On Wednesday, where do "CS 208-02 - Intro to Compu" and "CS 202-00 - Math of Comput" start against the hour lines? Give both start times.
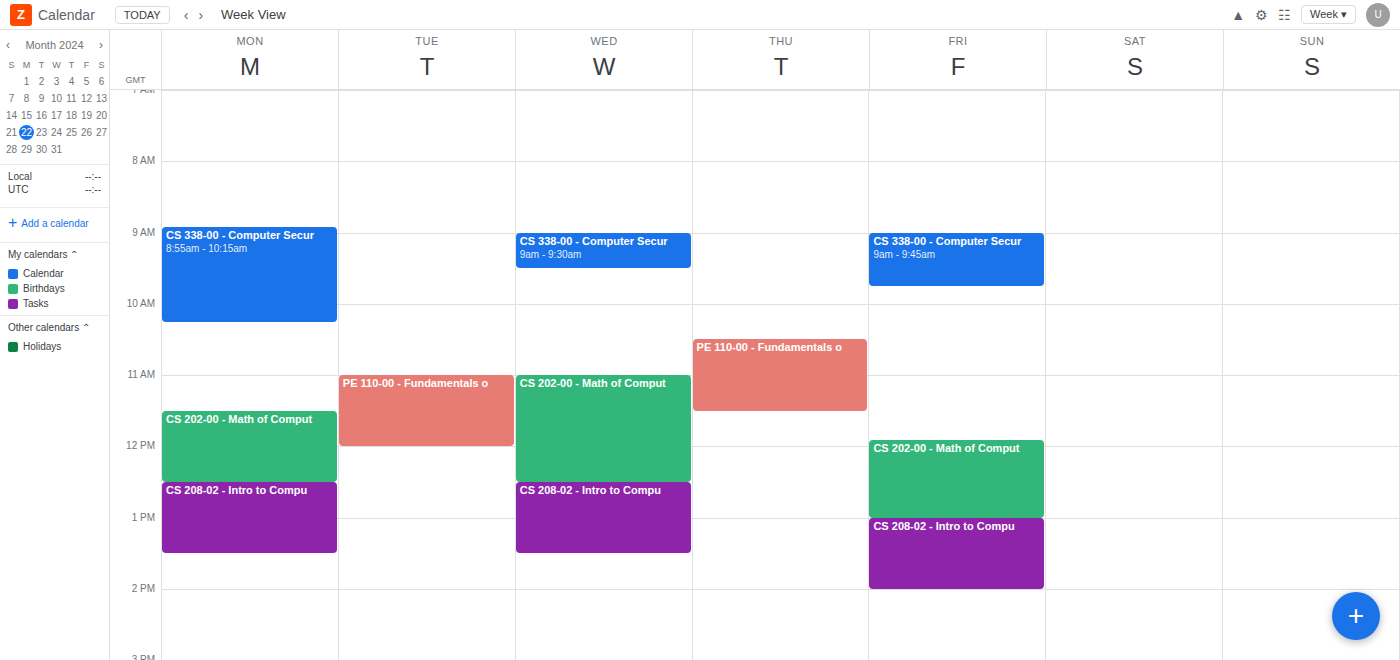
"CS 208-02 - Intro to Compu": 12:30 PM, halfway between the 12 PM and 1 PM lines. "CS 202-00 - Math of Comput": 11:00 AM, exactly on the 11 AM line.